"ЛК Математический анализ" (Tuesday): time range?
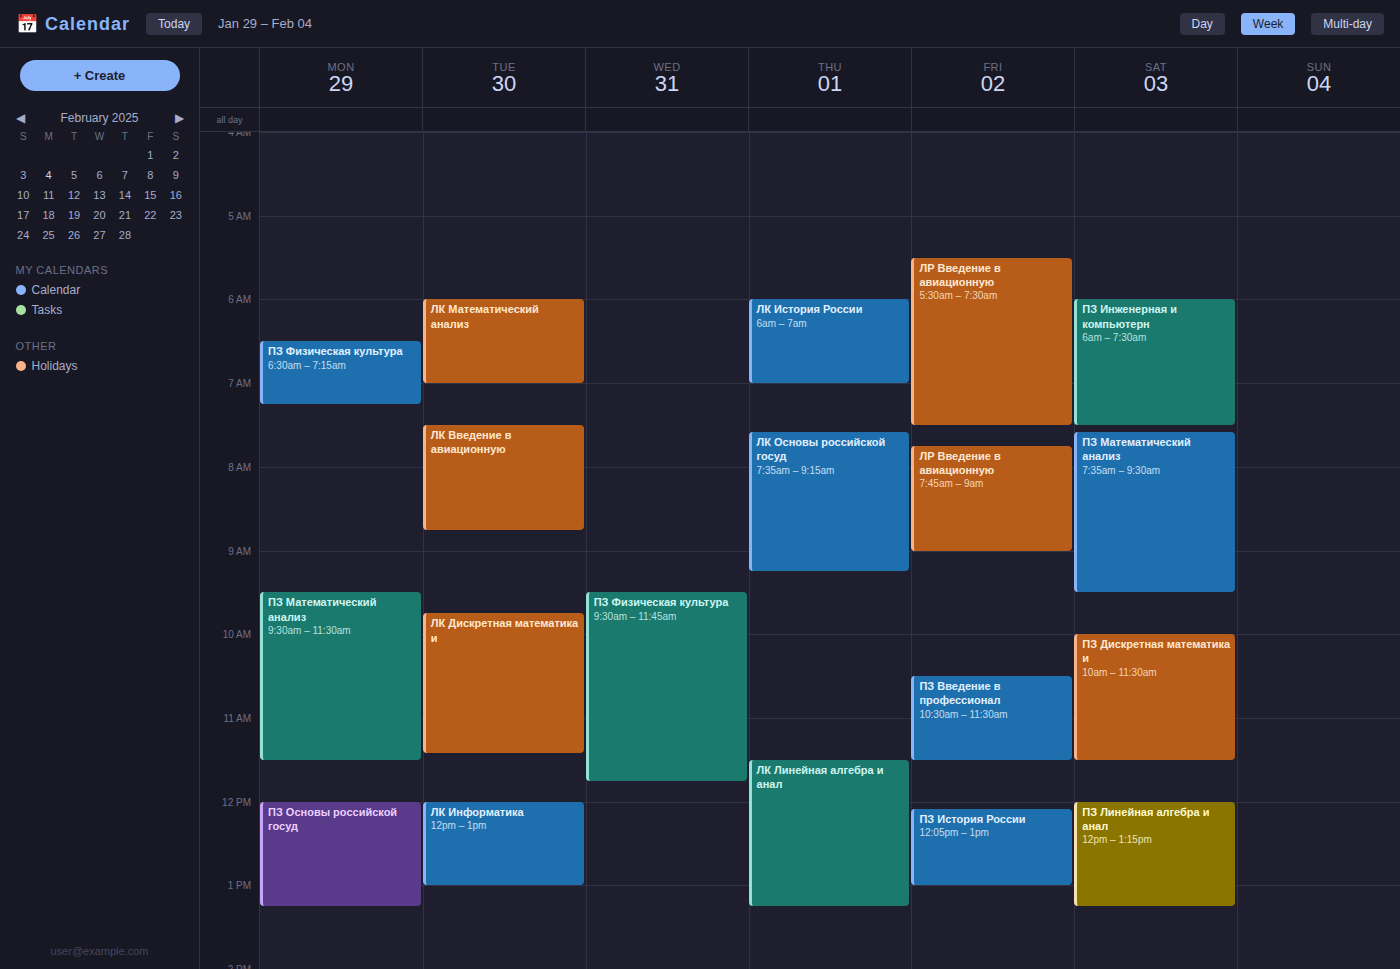
6:00 AM to 7:00 AM